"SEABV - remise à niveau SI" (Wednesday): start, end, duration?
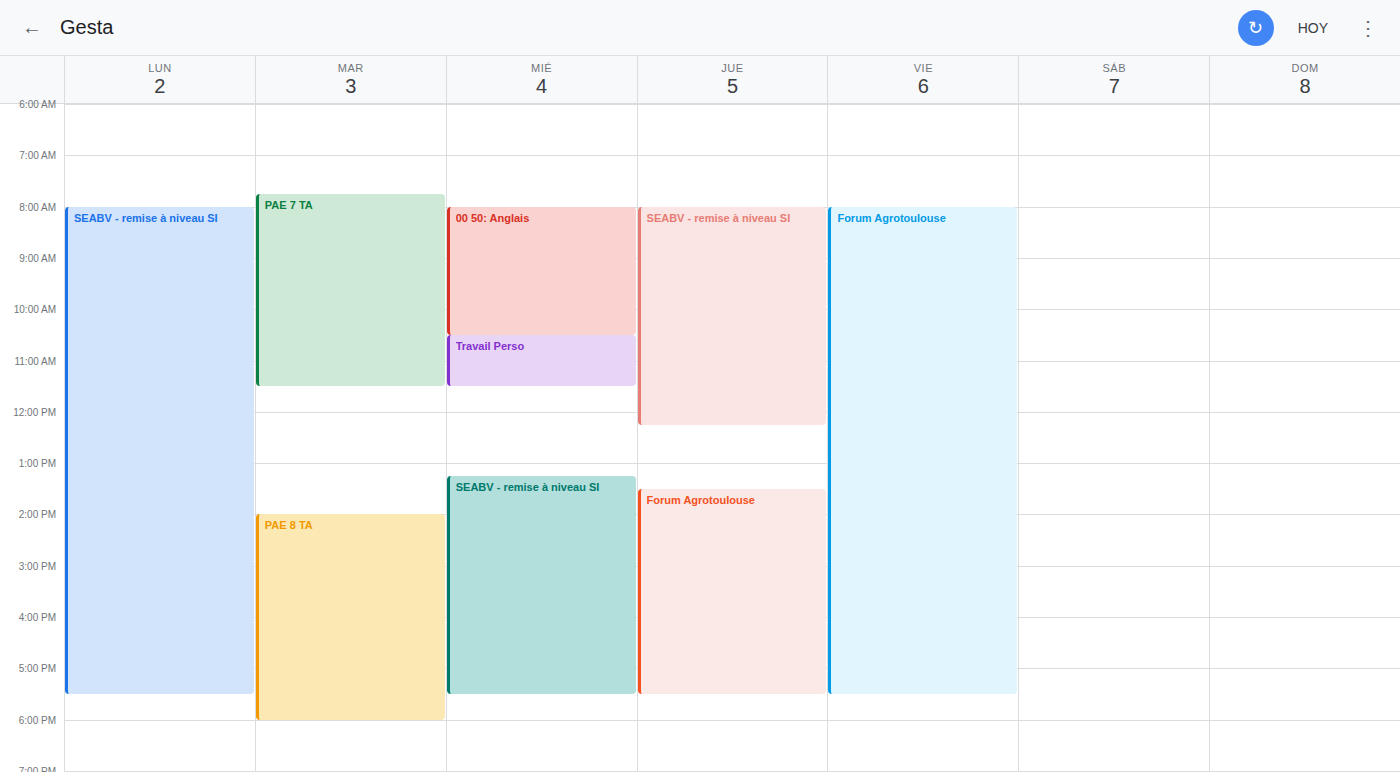
13:15 to 17:30, 4 hours 15 minutes